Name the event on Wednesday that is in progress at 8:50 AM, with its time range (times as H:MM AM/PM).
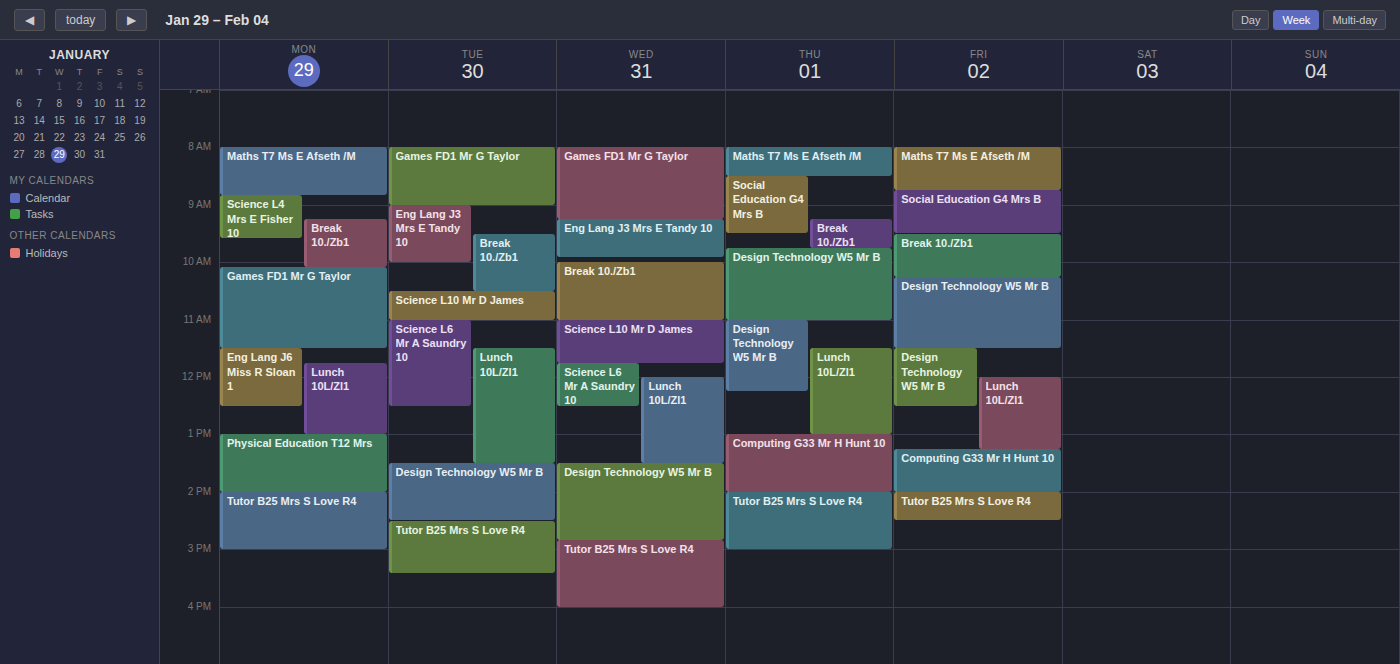
"Games FD1 Mr G Taylor", 8:00 AM to 9:15 AM